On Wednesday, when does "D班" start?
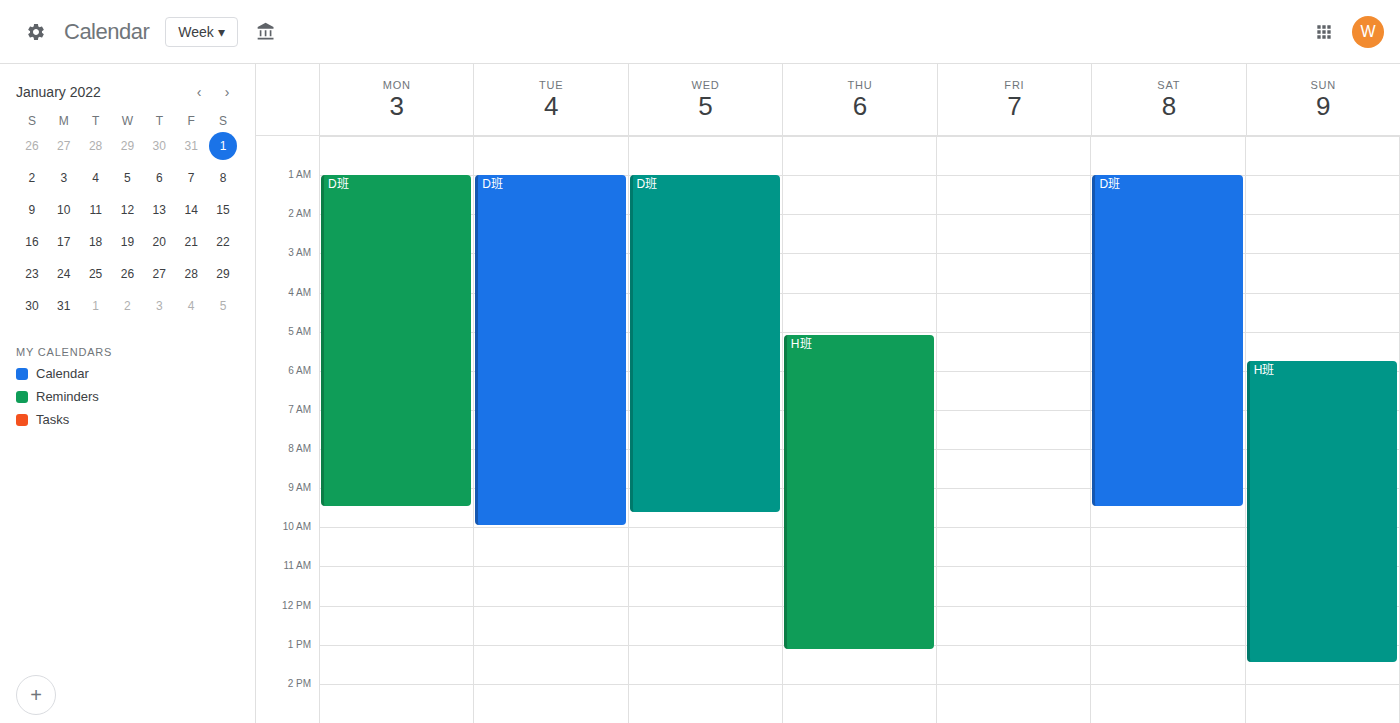
1:00 AM